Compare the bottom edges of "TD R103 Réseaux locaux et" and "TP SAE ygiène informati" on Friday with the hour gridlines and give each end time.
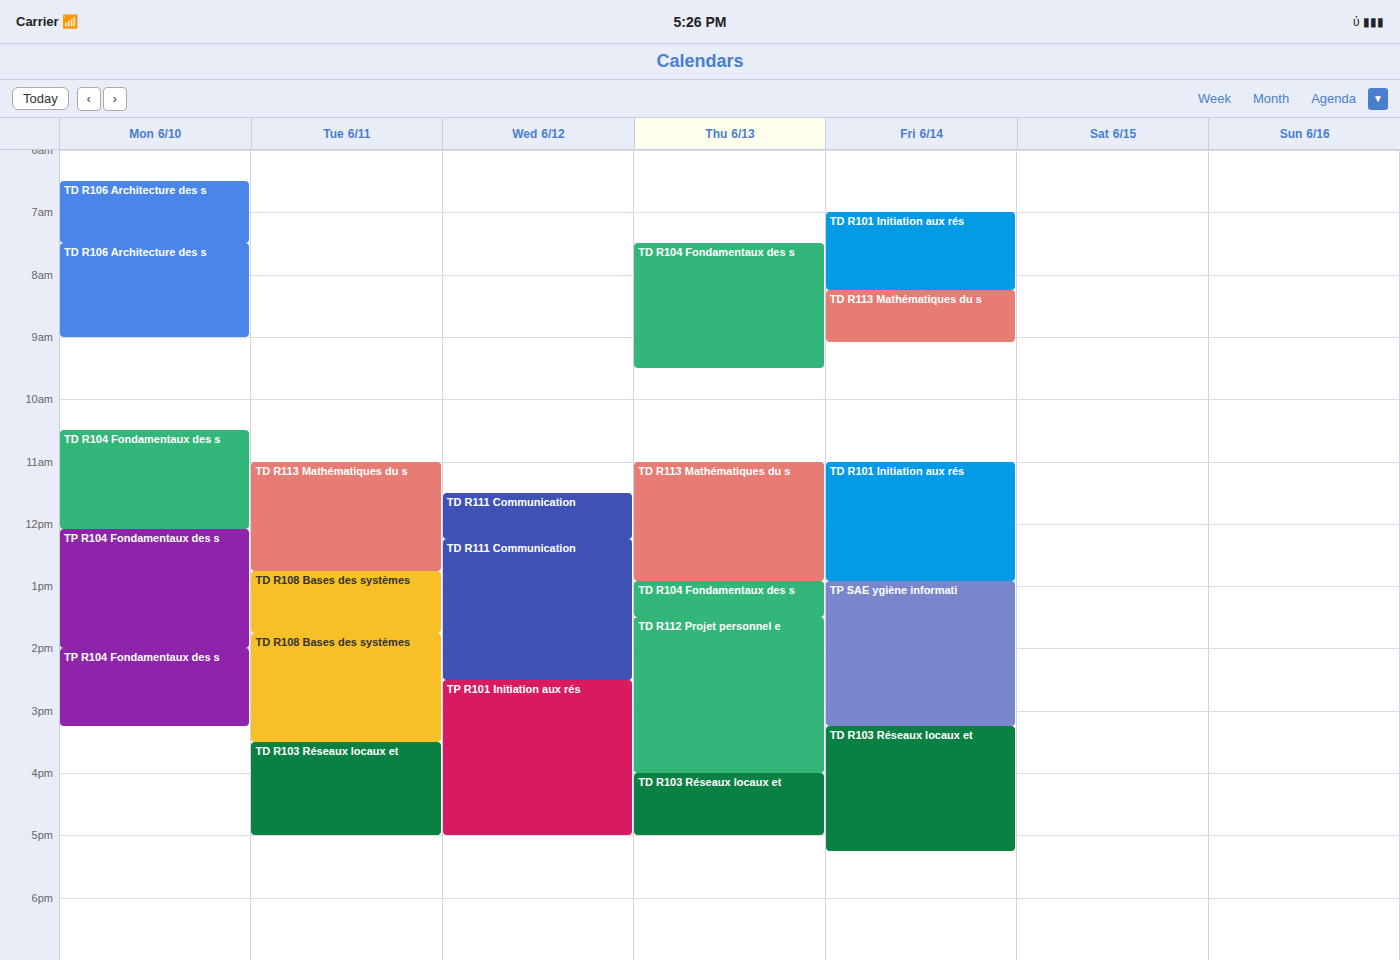
"TD R103 Réseaux locaux et": 5:15 PM, neither: a quarter of the way from the 5 PM line to the 6 PM line. "TP SAE ygiène informati": 3:15 PM, neither: a quarter of the way from the 3 PM line to the 4 PM line.